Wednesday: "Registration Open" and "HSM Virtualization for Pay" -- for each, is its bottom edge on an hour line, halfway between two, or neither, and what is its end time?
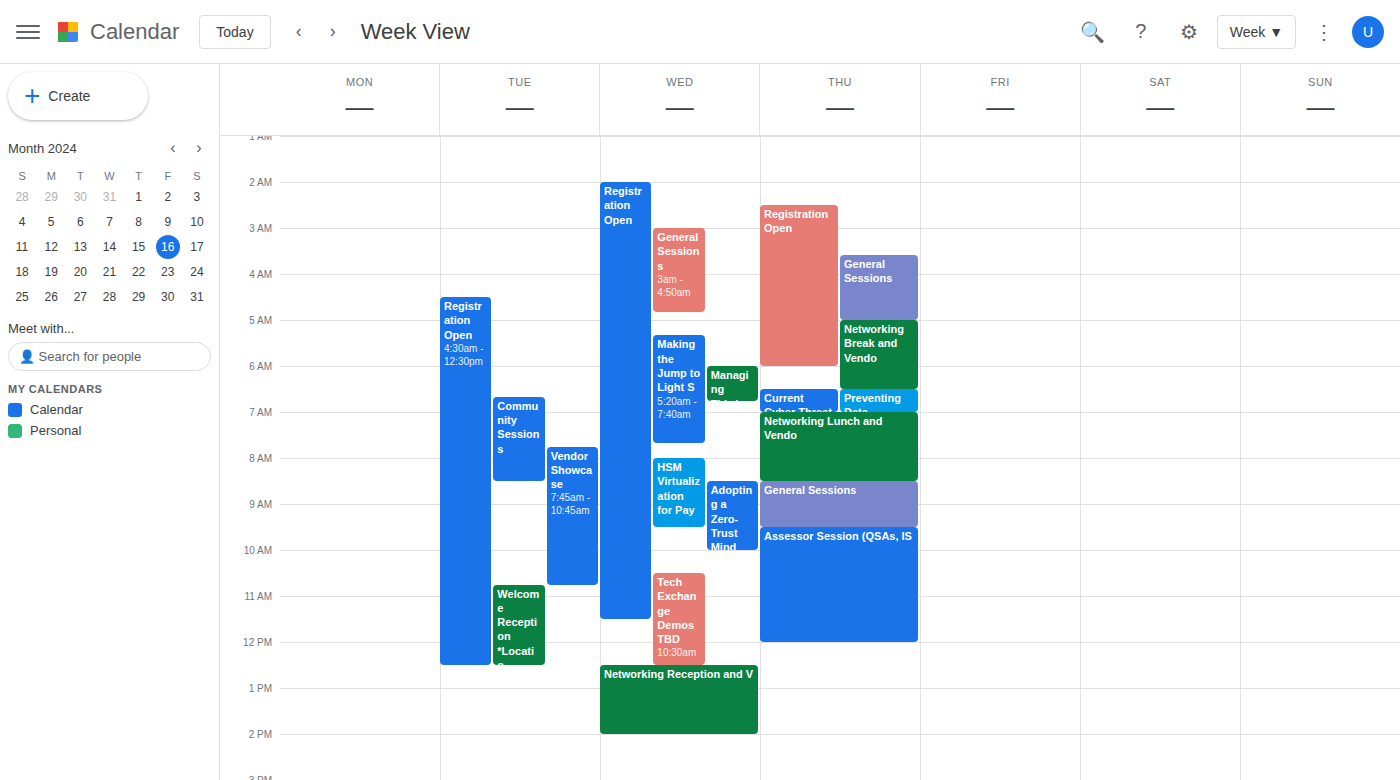
"Registration Open": 11:30 AM, halfway between the 11 AM and 12 PM lines. "HSM Virtualization for Pay": 9:30 AM, halfway between the 9 AM and 10 AM lines.